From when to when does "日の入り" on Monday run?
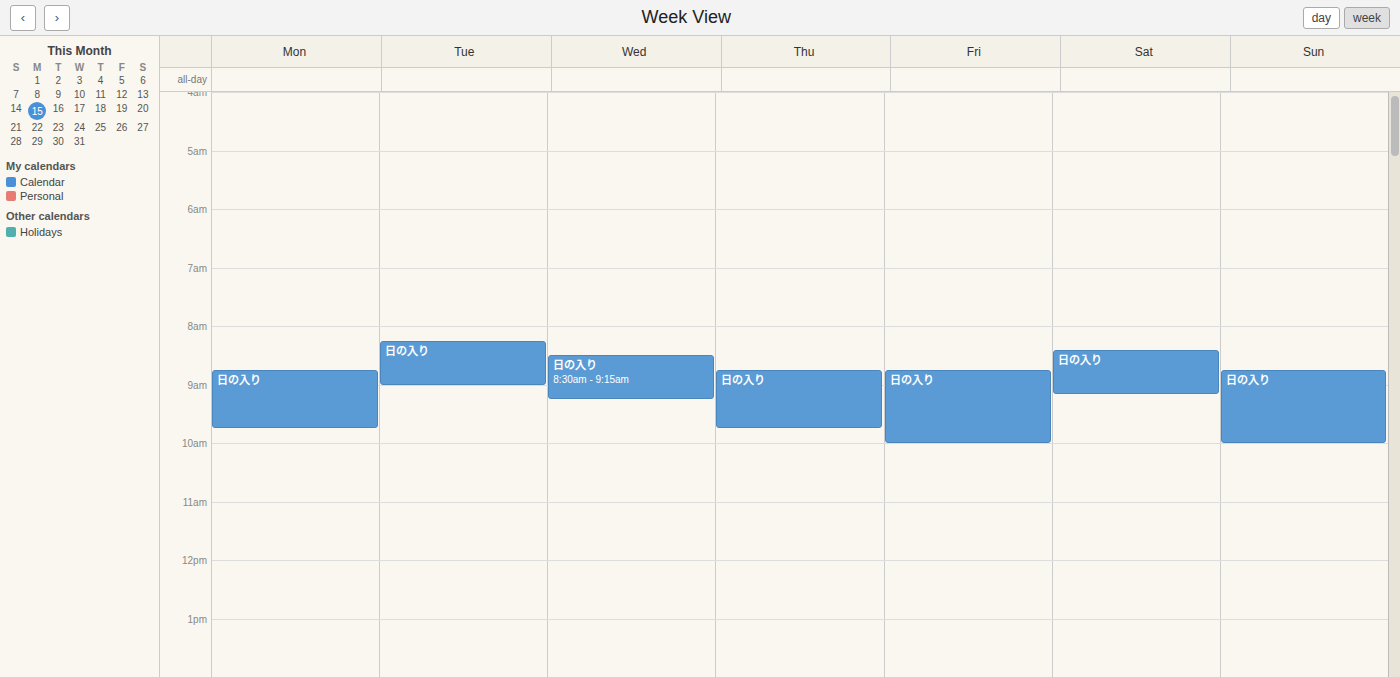
8:45 AM to 9:45 AM